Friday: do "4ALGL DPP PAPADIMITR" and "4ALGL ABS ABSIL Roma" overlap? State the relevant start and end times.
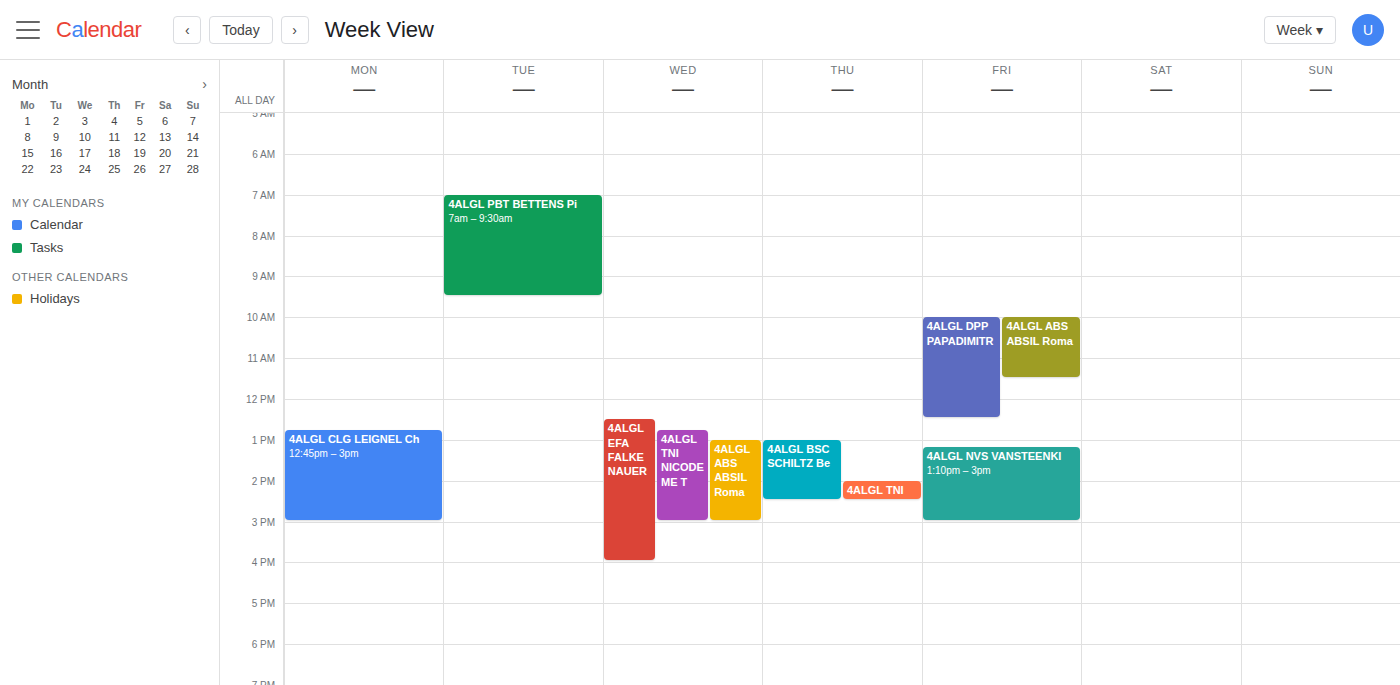
"4ALGL ABS ABSIL Roma" runs 10:00 to 11:30, inside "4ALGL DPP PAPADIMITR" -- they overlap.